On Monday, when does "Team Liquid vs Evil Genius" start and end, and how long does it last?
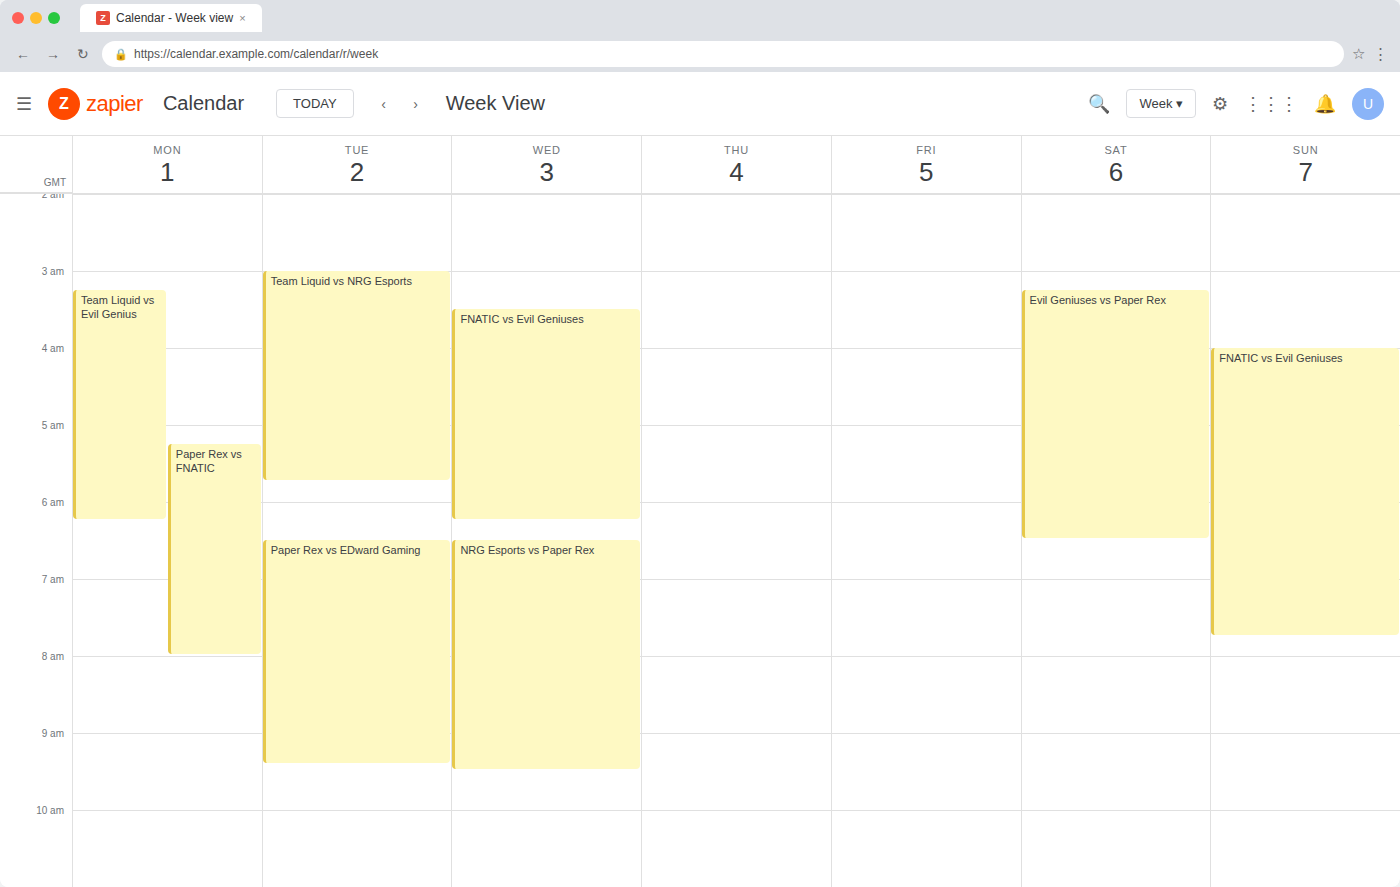
3:15 AM to 6:15 AM, 3 hours